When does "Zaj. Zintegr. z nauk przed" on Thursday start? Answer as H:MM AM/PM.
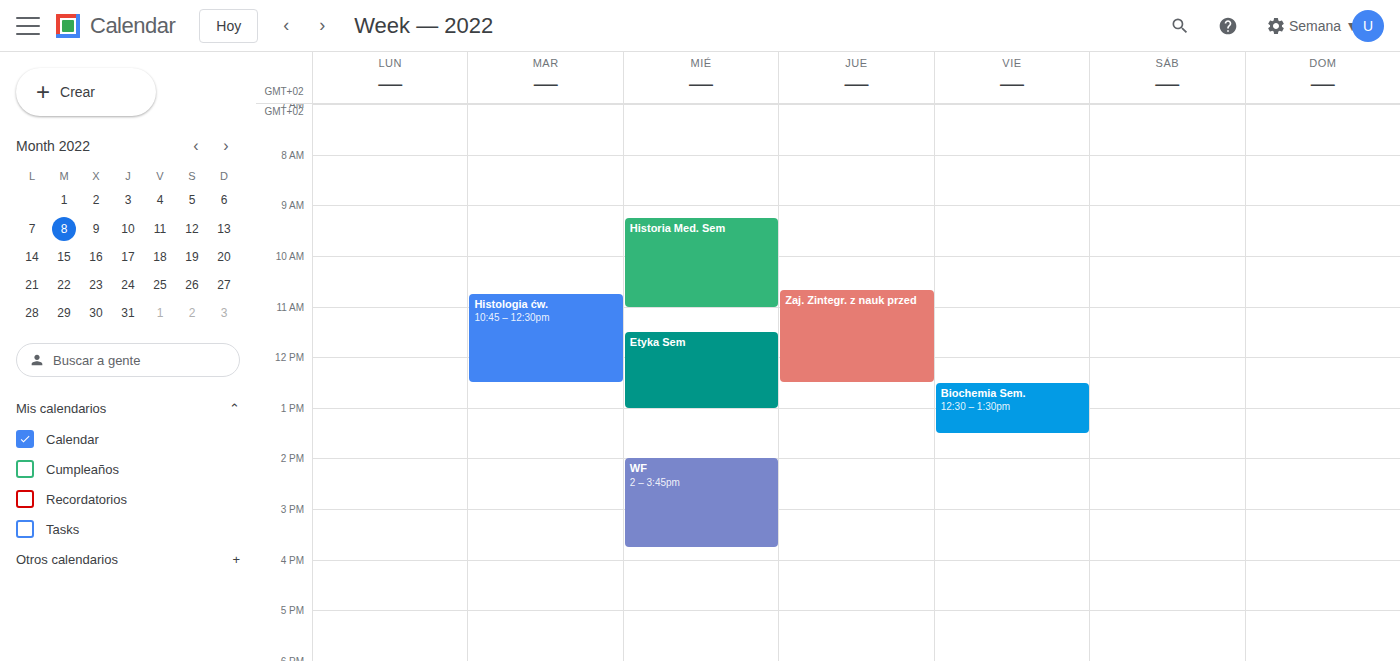
10:40 AM